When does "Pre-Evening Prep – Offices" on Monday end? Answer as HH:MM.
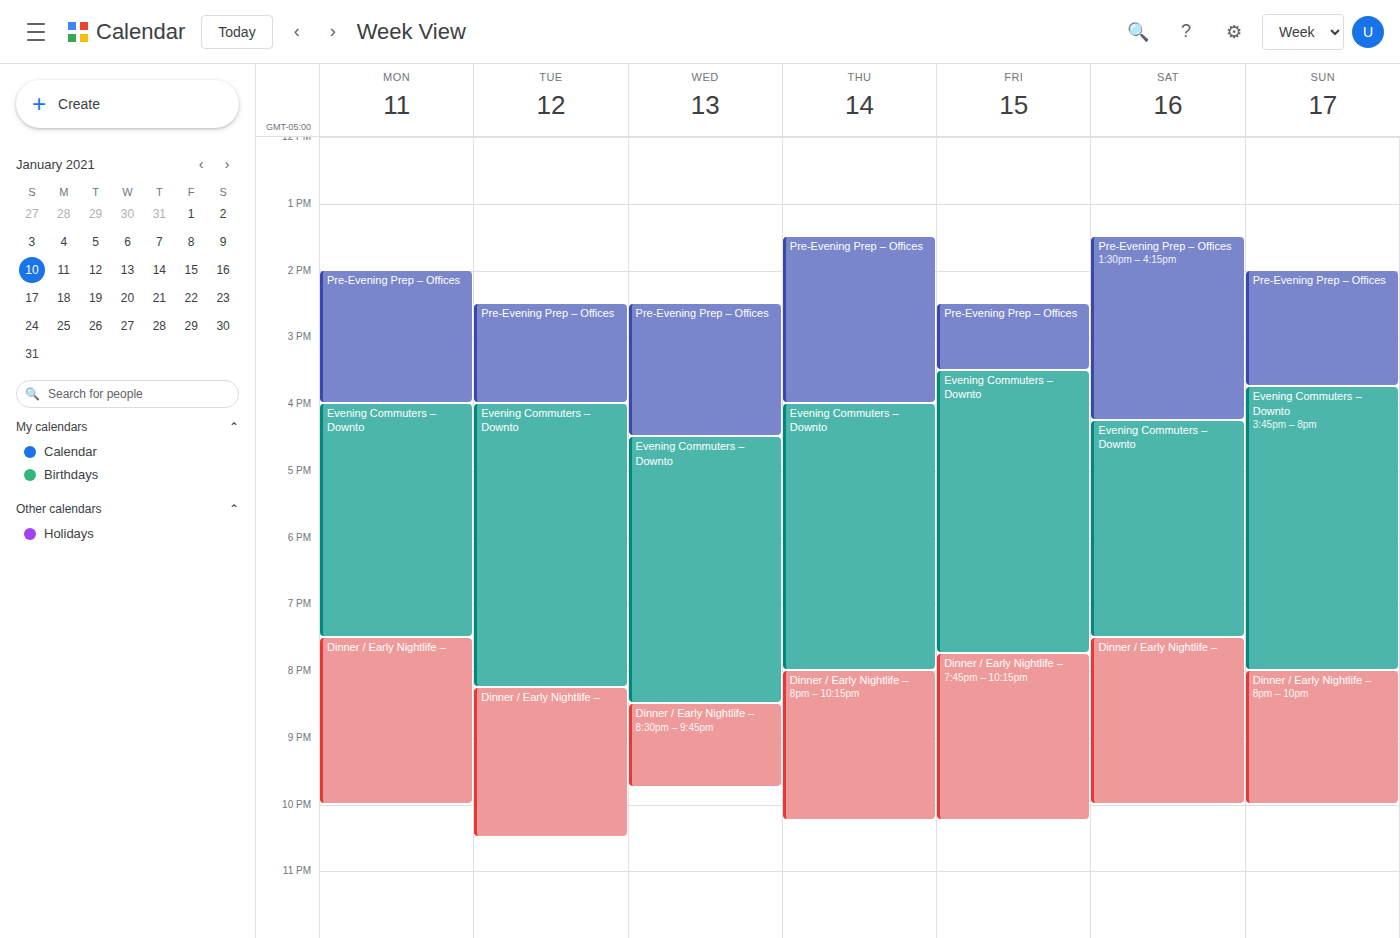
16:00